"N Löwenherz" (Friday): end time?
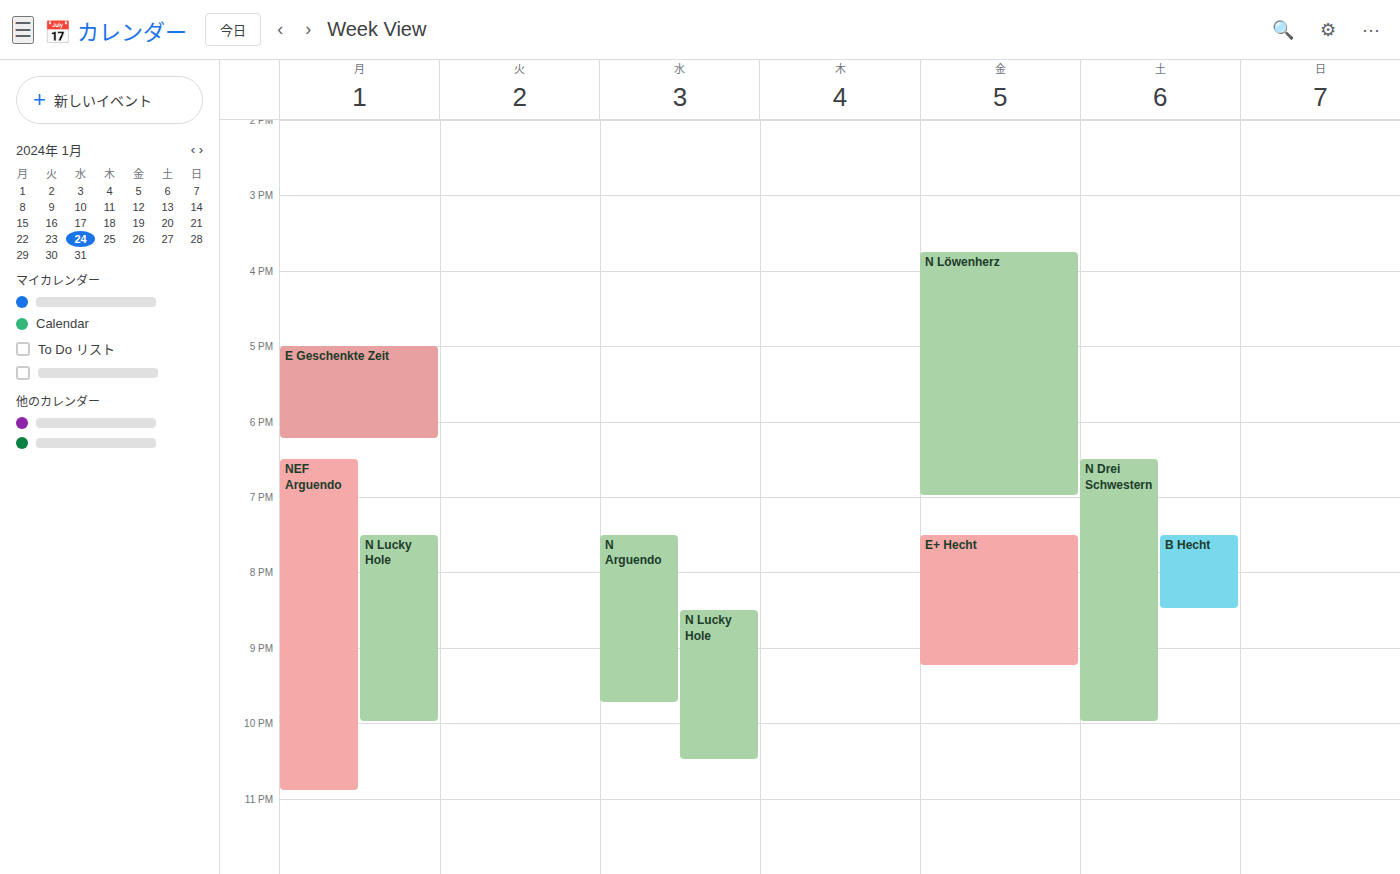
7:00 PM